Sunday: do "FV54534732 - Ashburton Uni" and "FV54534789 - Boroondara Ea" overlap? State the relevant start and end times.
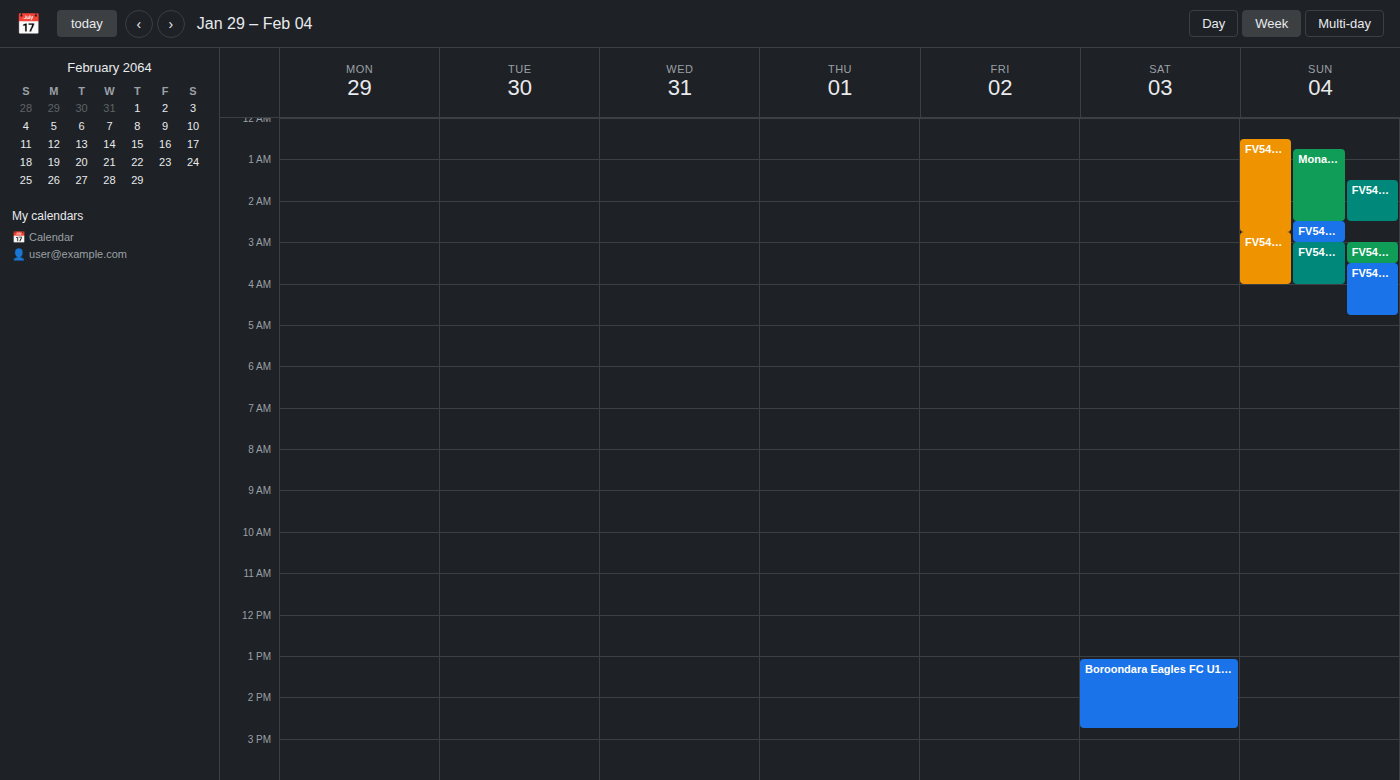
"FV54534732 - Ashburton Uni" ends at 2:30 AM and "FV54534789 - Boroondara Ea" starts at 3:00 AM -- no overlap.